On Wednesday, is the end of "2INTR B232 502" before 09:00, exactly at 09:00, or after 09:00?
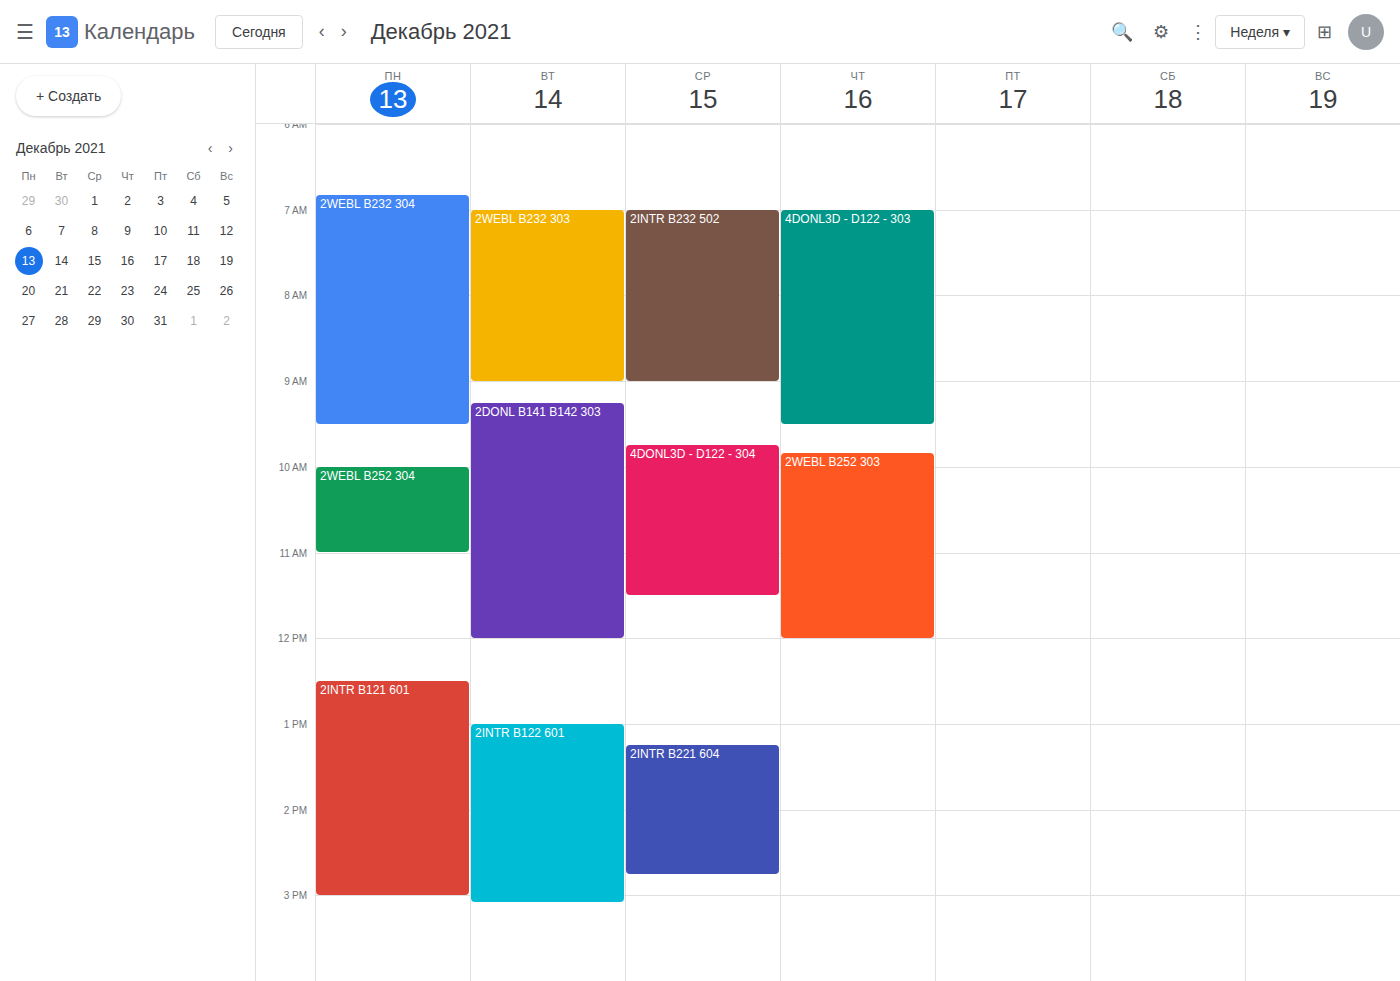
09:00 -- exactly at 09:00, on the 09:00 line.